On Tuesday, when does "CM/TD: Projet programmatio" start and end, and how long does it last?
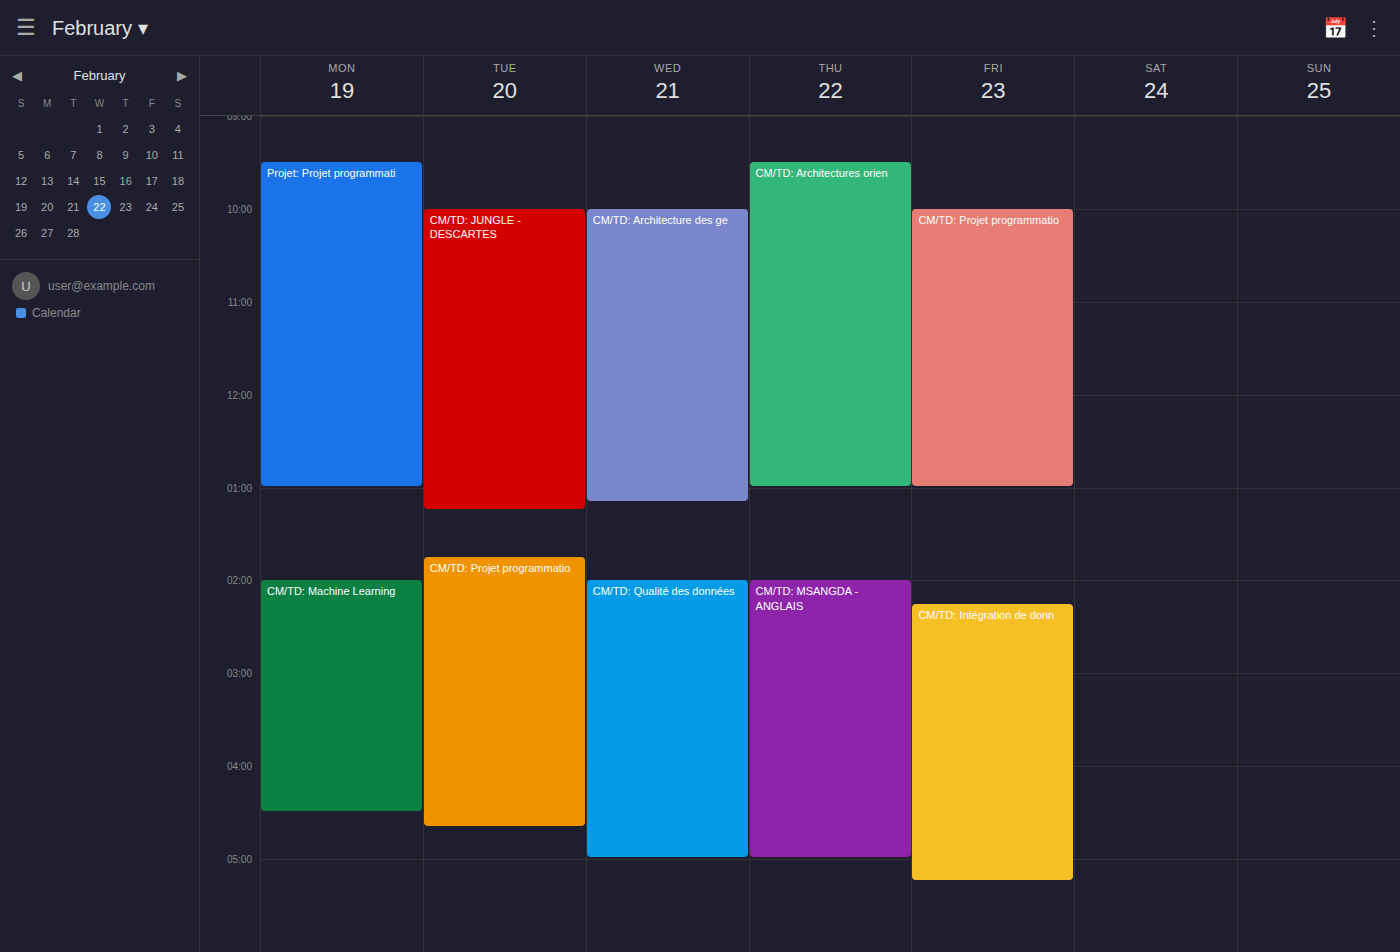
1:45 PM to 4:40 PM, 2 hours 55 minutes